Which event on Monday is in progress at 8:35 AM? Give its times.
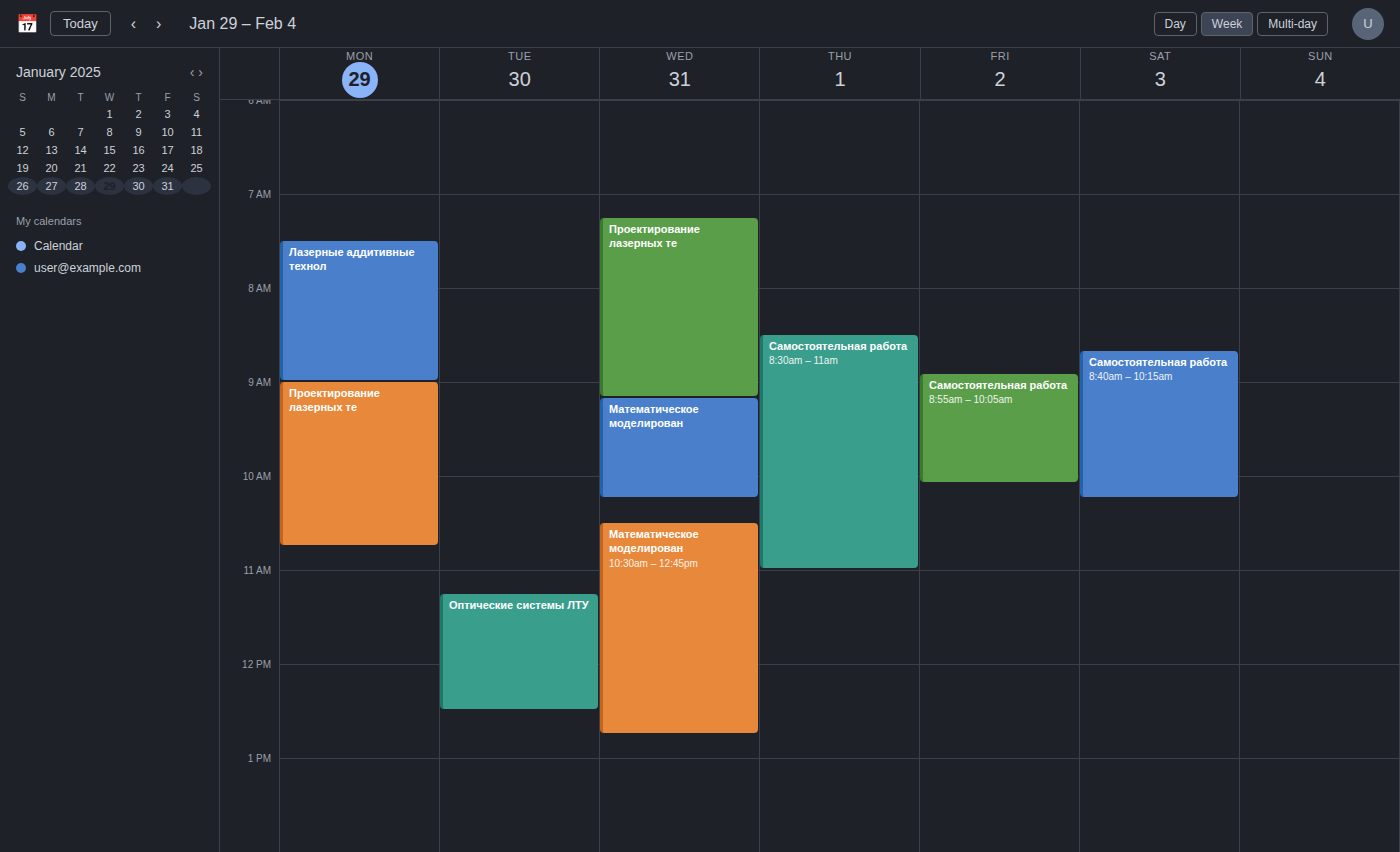
"Лазерные аддитивные технол", 7:30 AM to 9:00 AM